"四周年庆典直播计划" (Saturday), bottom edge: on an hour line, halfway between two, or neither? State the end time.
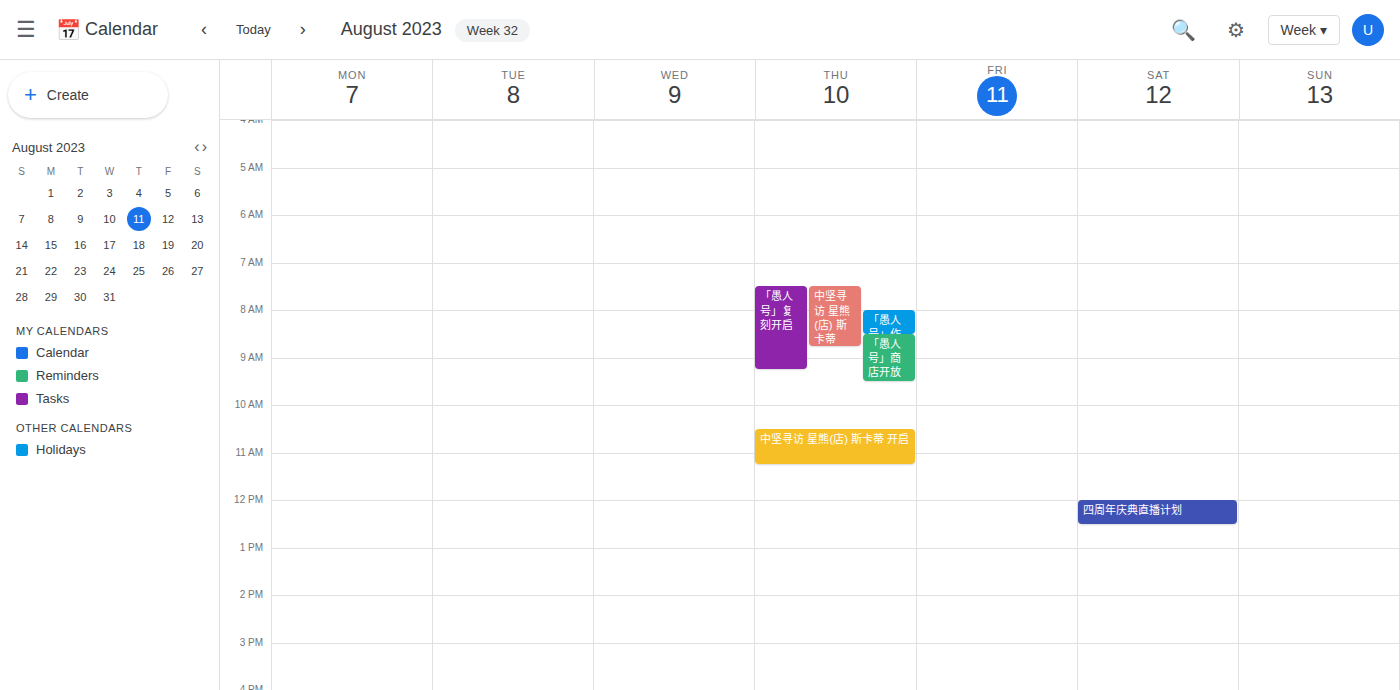
12:30 PM -- halfway between the 12 PM and 1 PM lines.